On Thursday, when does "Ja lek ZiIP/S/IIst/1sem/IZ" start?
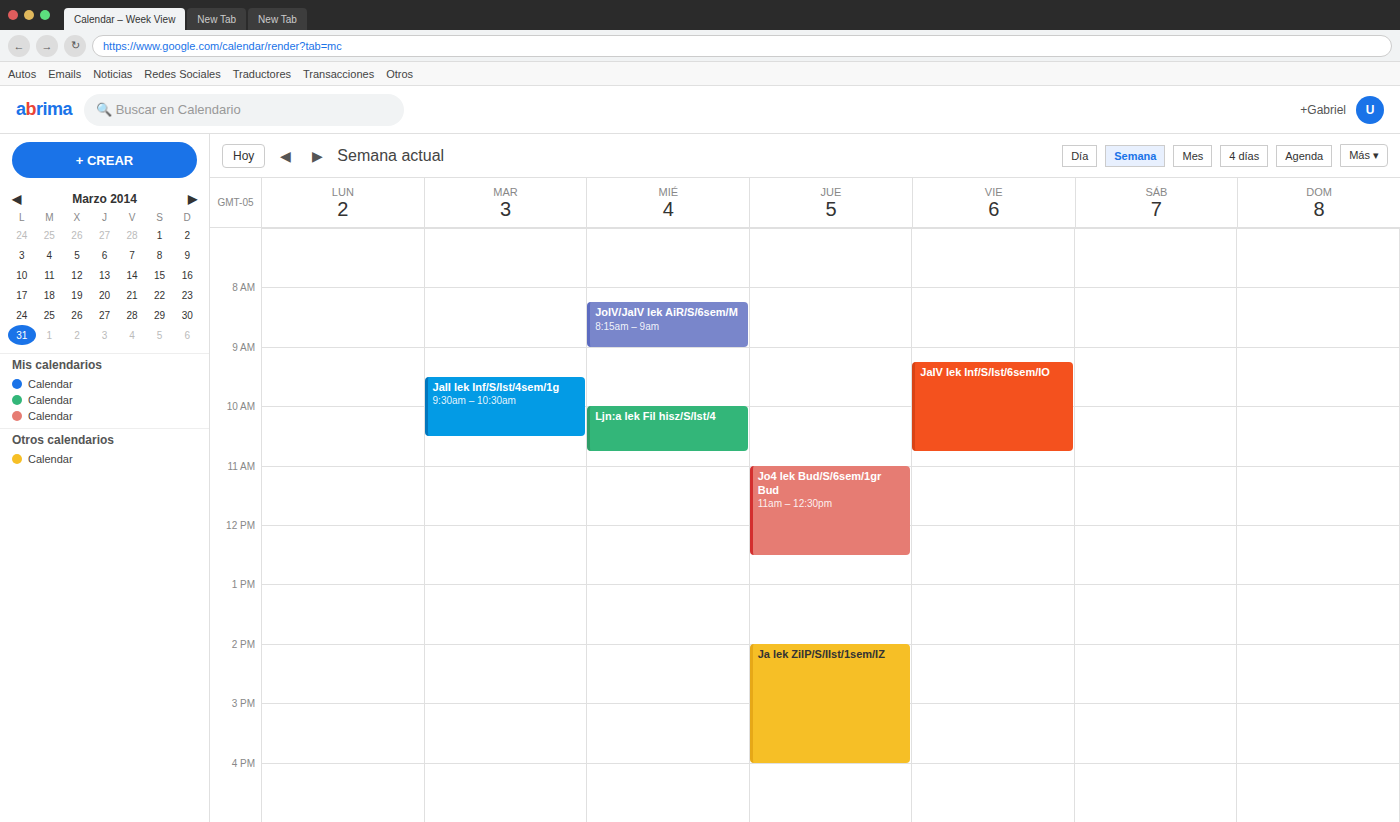
2:00 PM